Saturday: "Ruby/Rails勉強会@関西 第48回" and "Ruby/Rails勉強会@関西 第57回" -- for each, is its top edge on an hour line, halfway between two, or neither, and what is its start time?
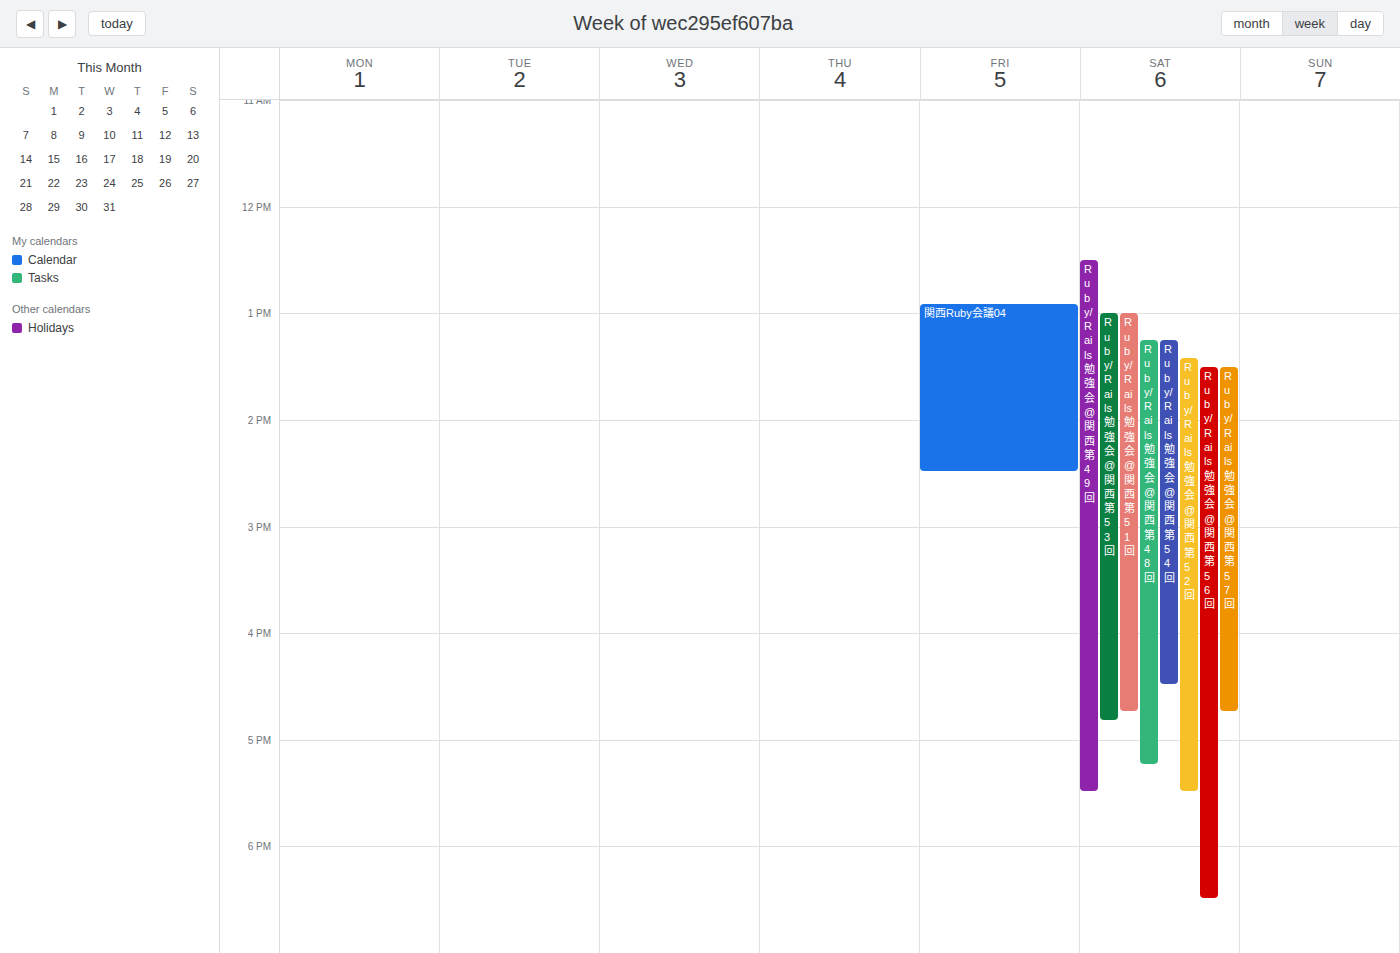
"Ruby/Rails勉強会@関西 第48回": 1:15 PM, neither: a quarter of the way from the 1 PM line to the 2 PM line. "Ruby/Rails勉強会@関西 第57回": 1:30 PM, halfway between the 1 PM and 2 PM lines.